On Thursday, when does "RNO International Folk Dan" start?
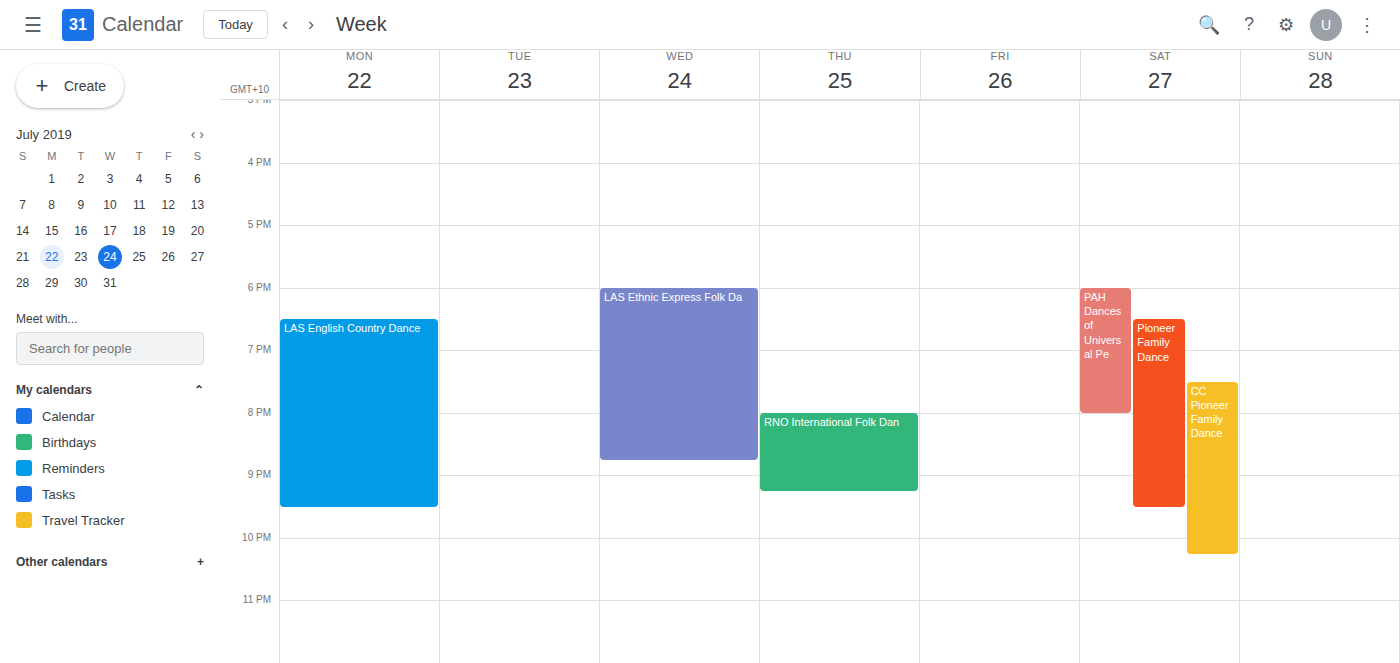
8:00 PM